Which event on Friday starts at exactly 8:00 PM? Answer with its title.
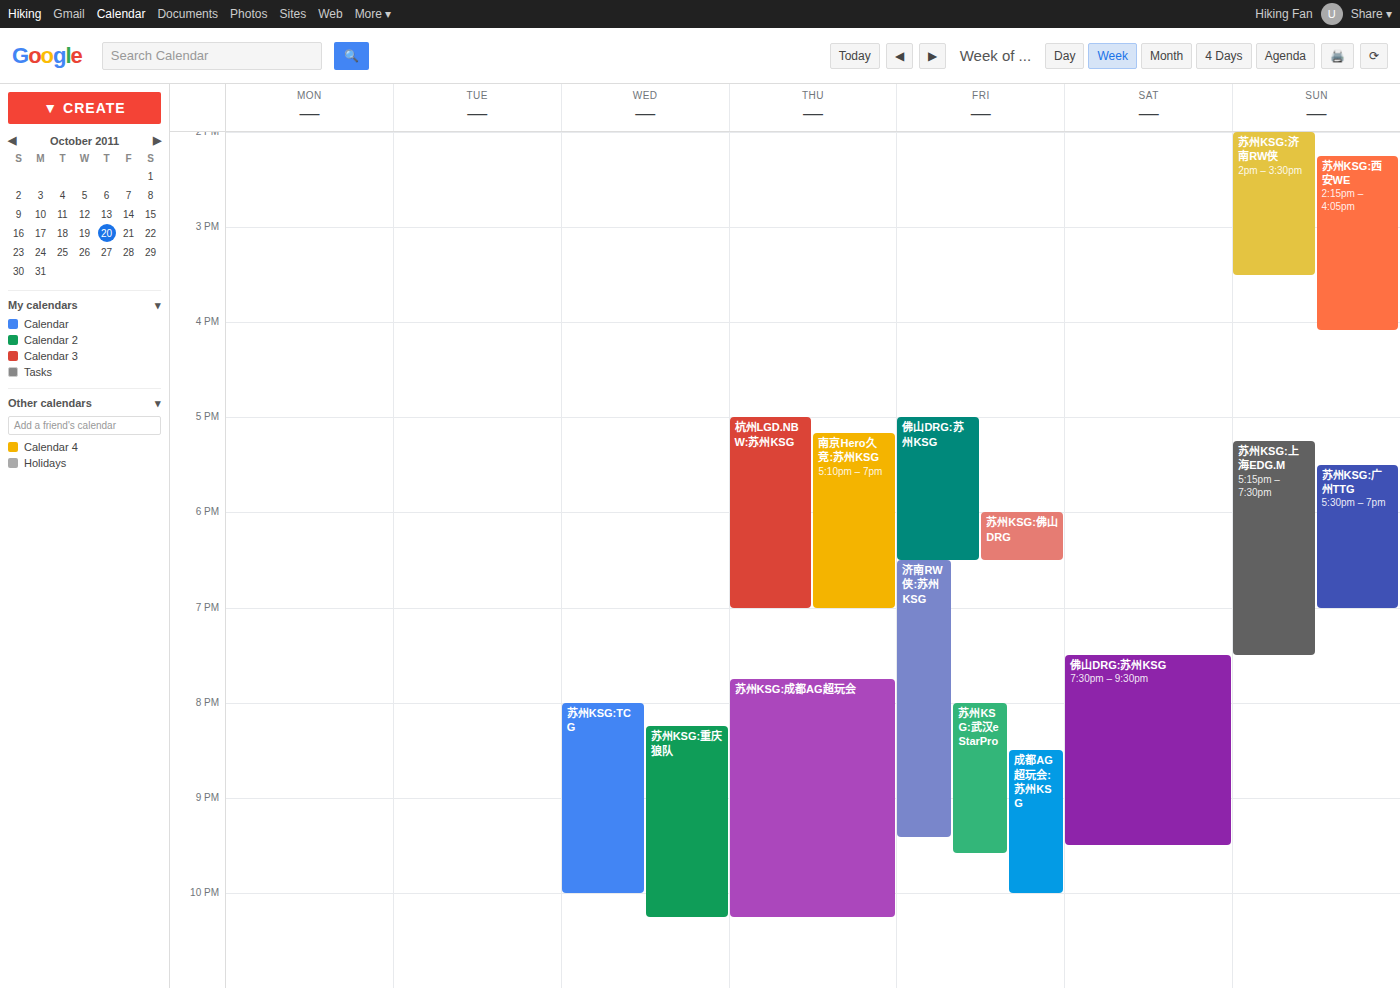
"苏州KSG:武汉eStarPro"